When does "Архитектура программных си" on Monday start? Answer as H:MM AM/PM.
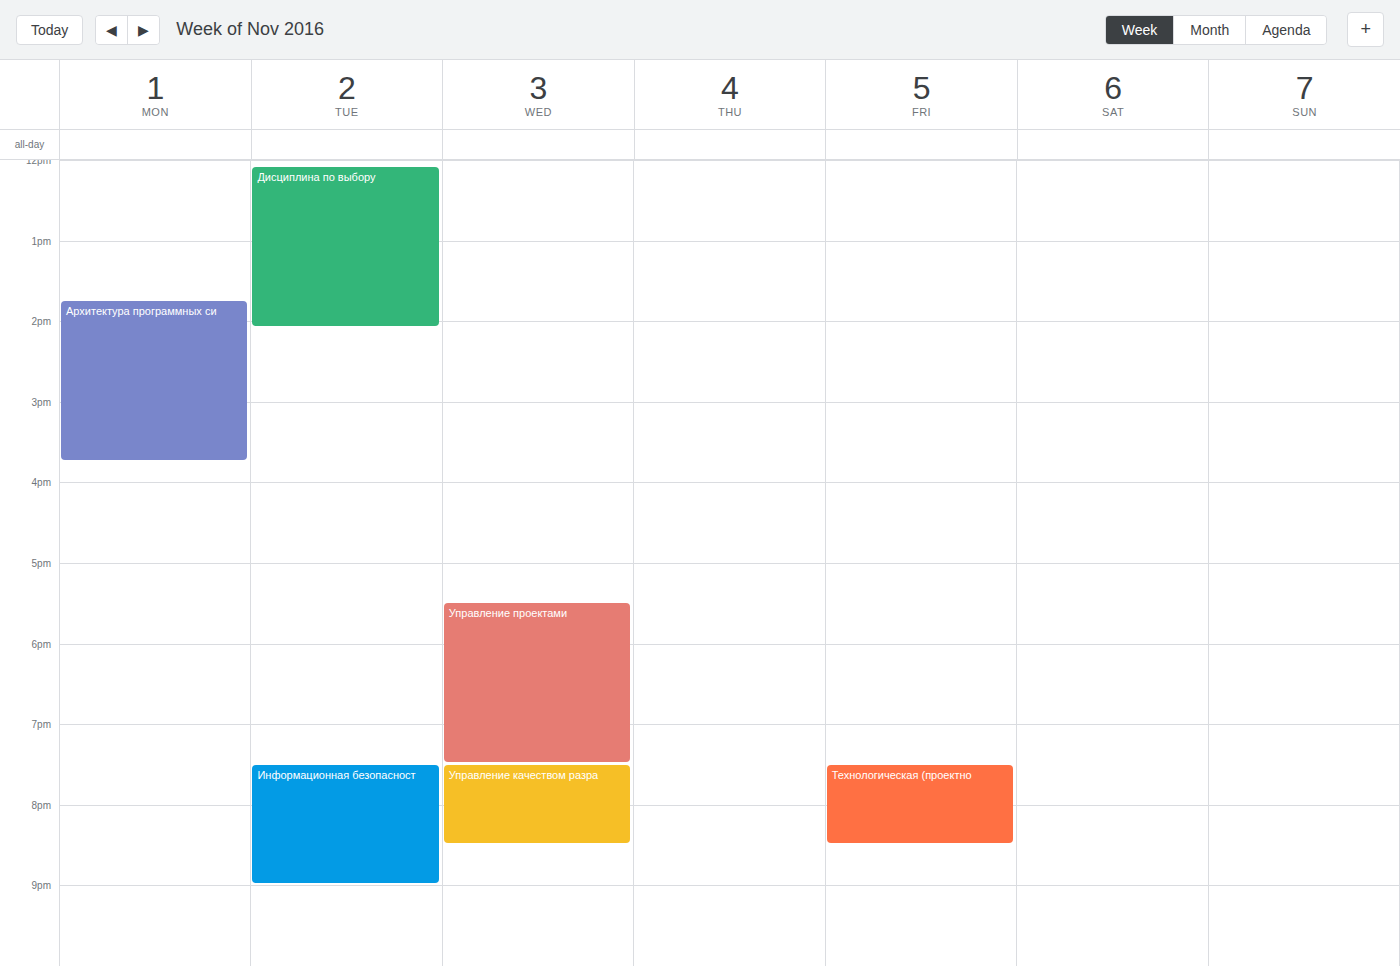
1:45 PM